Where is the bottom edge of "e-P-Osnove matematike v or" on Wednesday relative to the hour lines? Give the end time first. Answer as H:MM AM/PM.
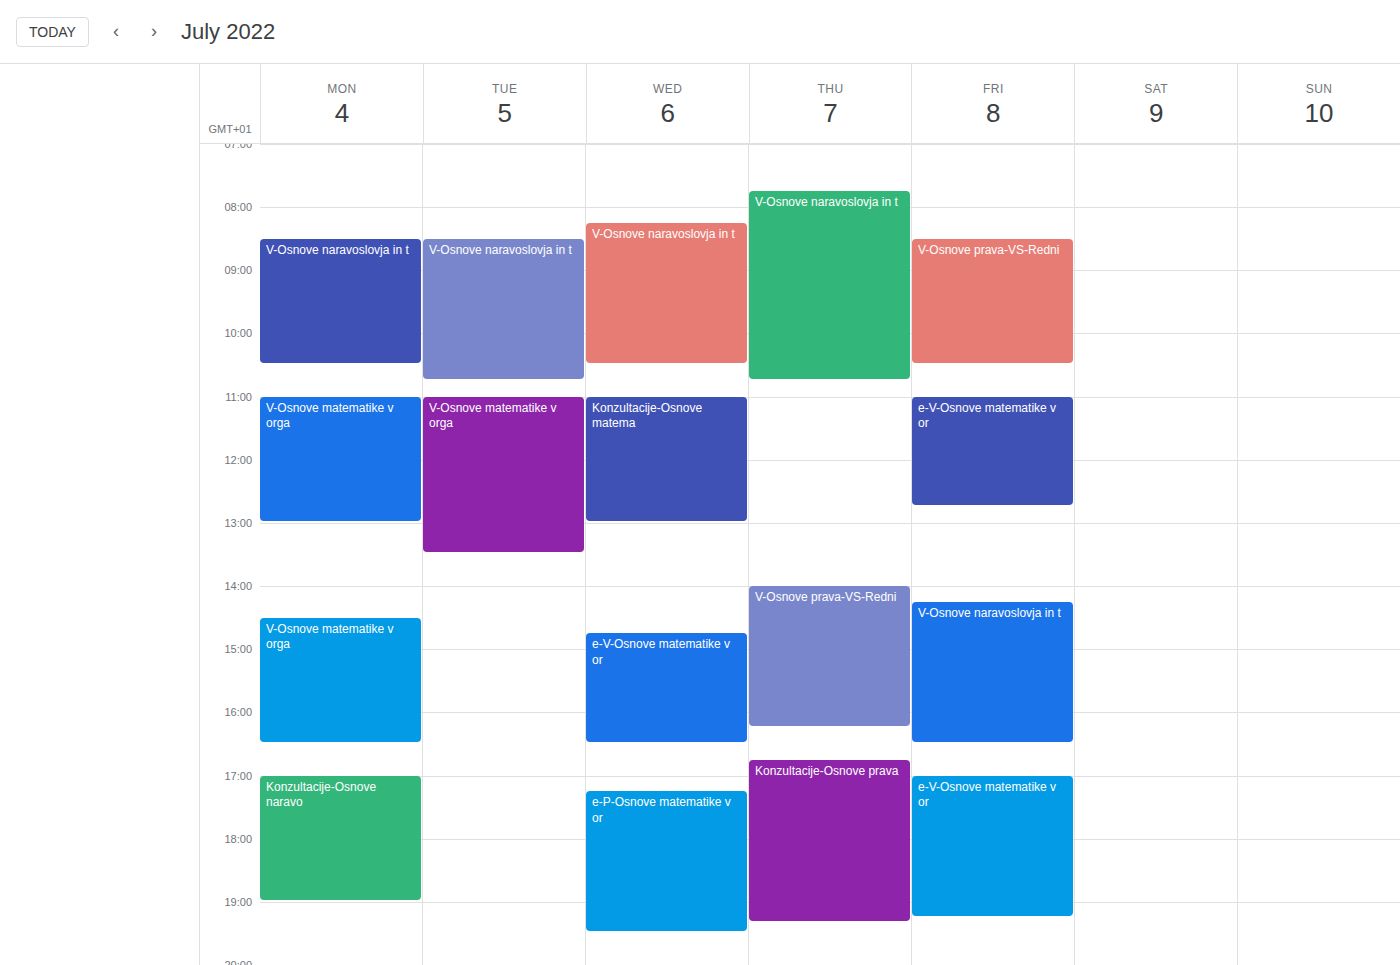
7:30 PM -- halfway between the 7 PM and 8 PM lines.